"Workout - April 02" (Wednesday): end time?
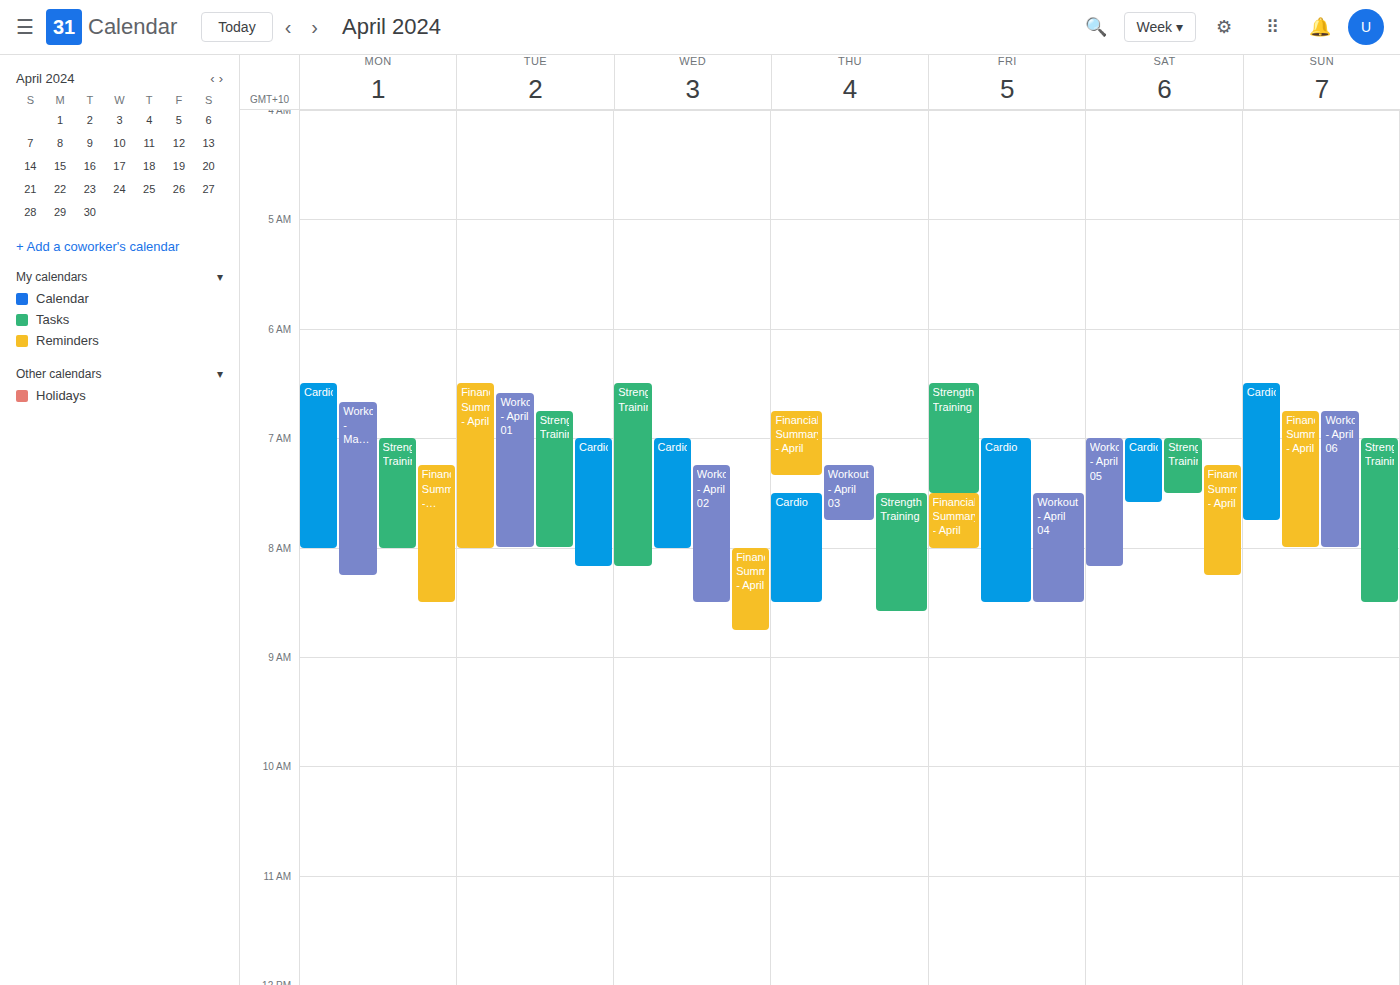
08:30